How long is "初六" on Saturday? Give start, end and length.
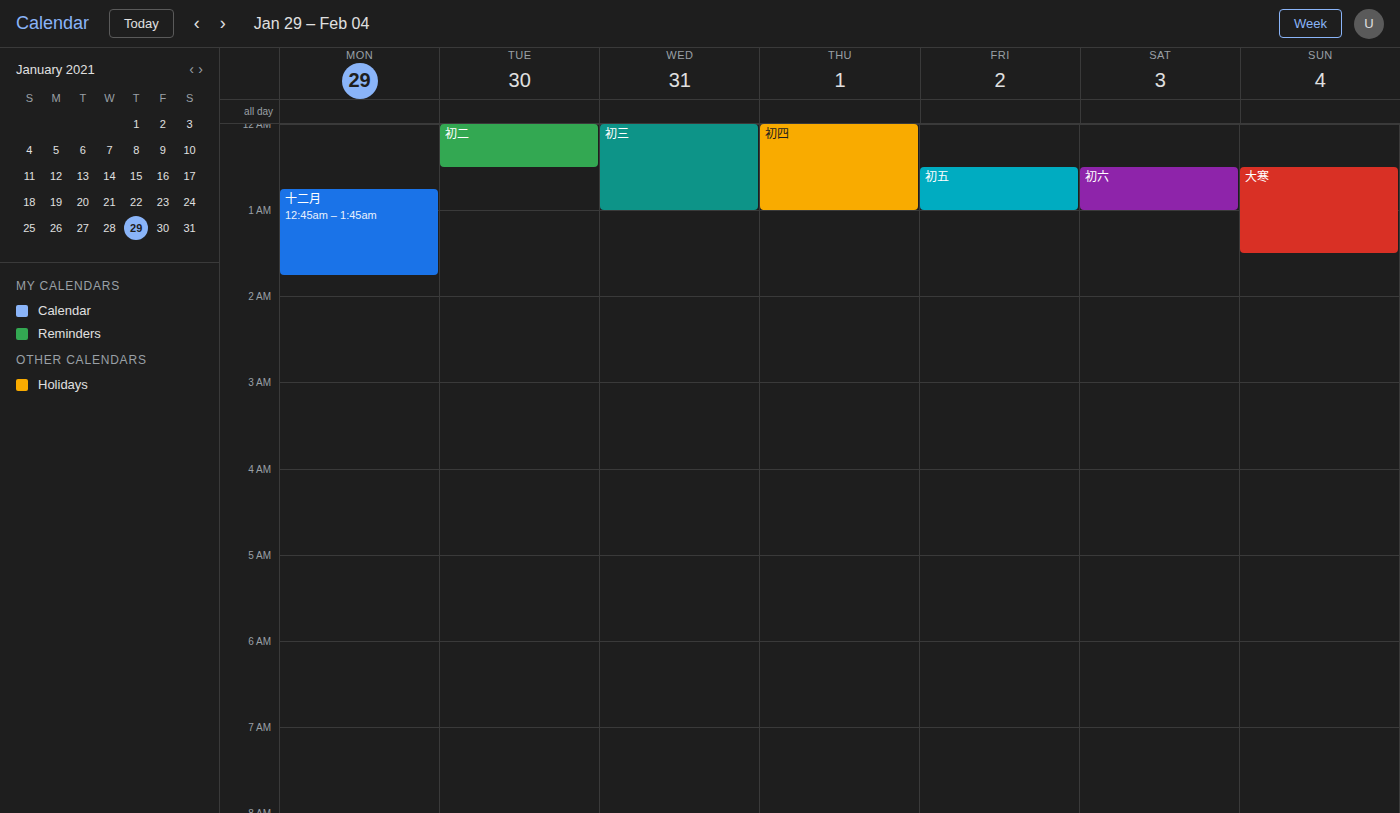
12:30 AM to 1:00 AM, 30 minutes